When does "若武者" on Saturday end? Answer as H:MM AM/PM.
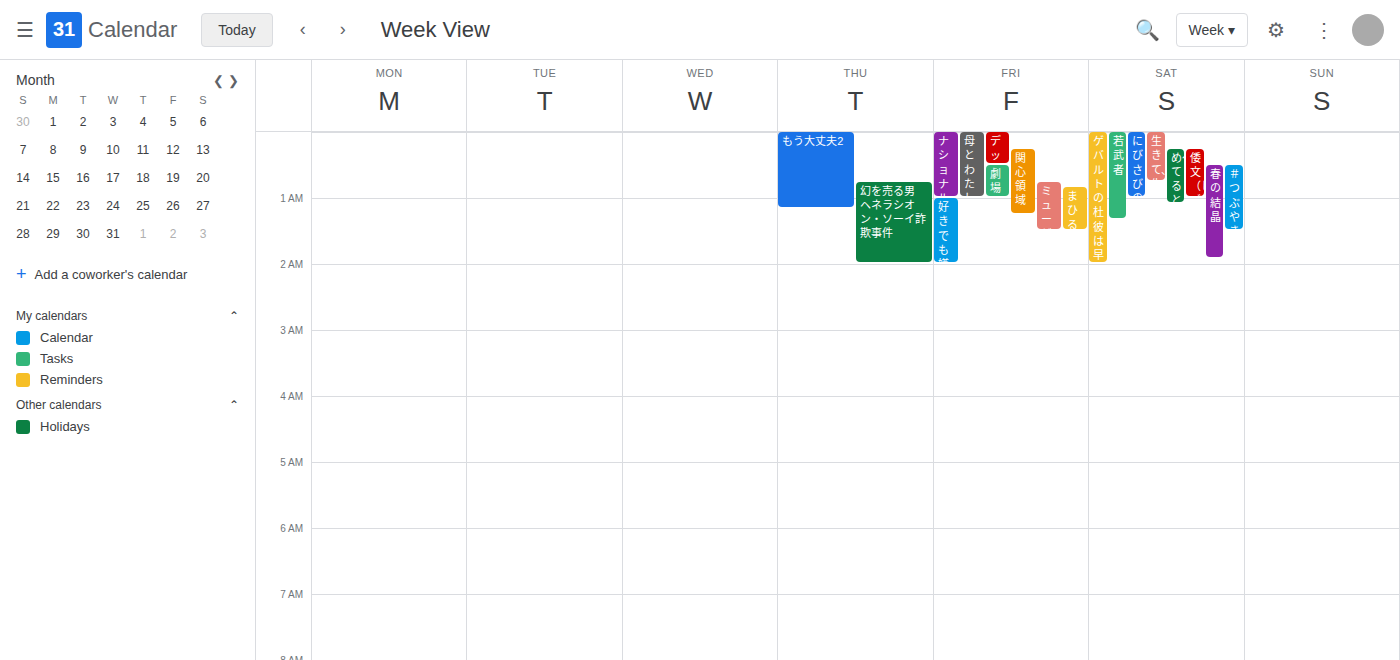
1:20 AM